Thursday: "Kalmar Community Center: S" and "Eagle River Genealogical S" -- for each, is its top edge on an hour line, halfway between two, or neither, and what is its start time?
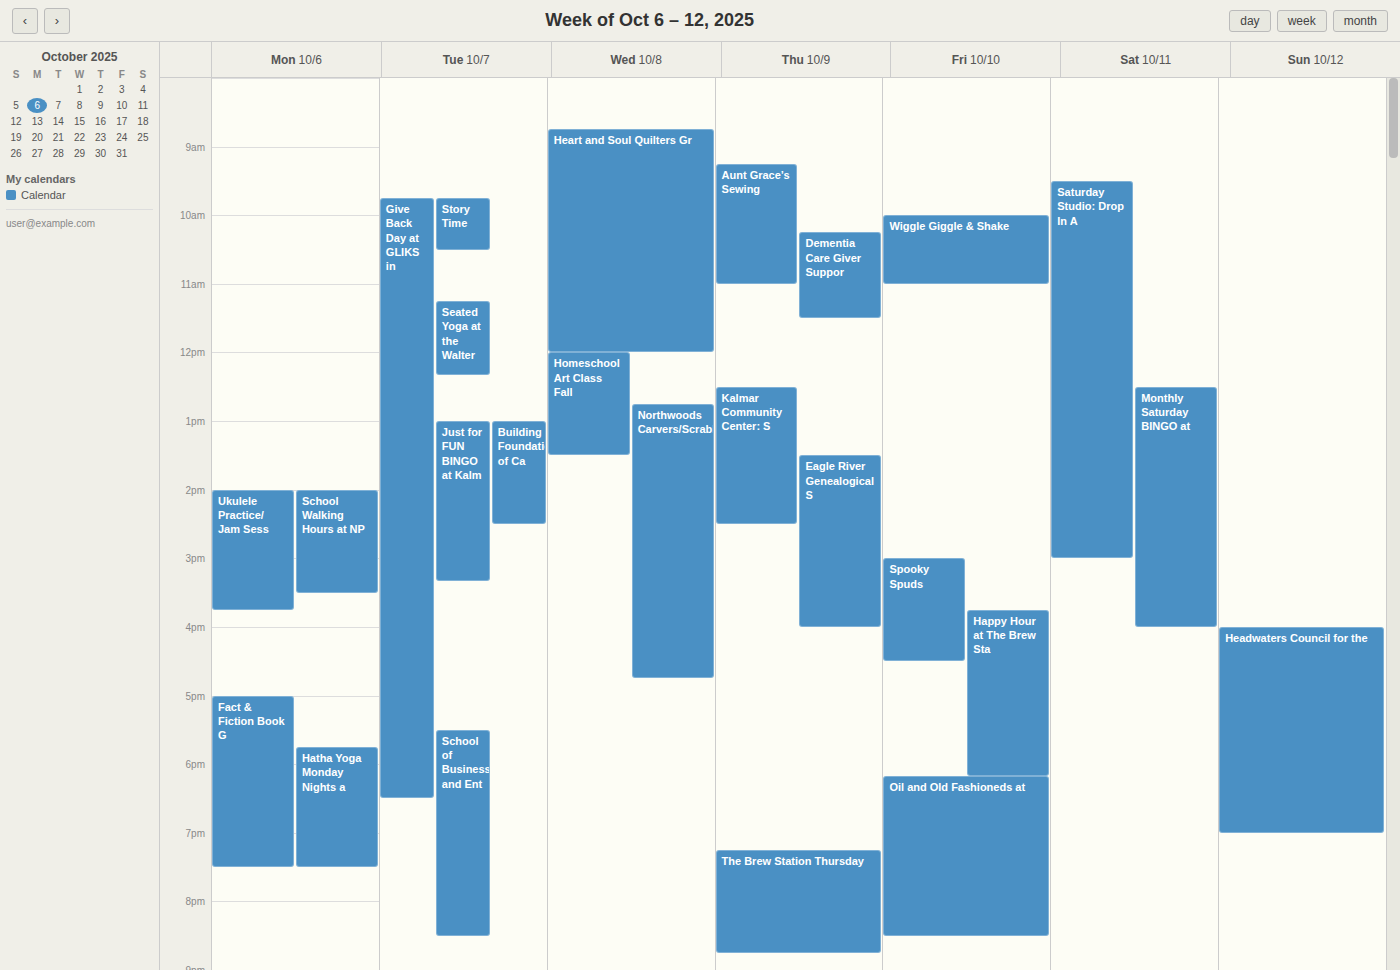
"Kalmar Community Center: S": 12:30 PM, halfway between the 12 PM and 1 PM lines. "Eagle River Genealogical S": 1:30 PM, halfway between the 1 PM and 2 PM lines.